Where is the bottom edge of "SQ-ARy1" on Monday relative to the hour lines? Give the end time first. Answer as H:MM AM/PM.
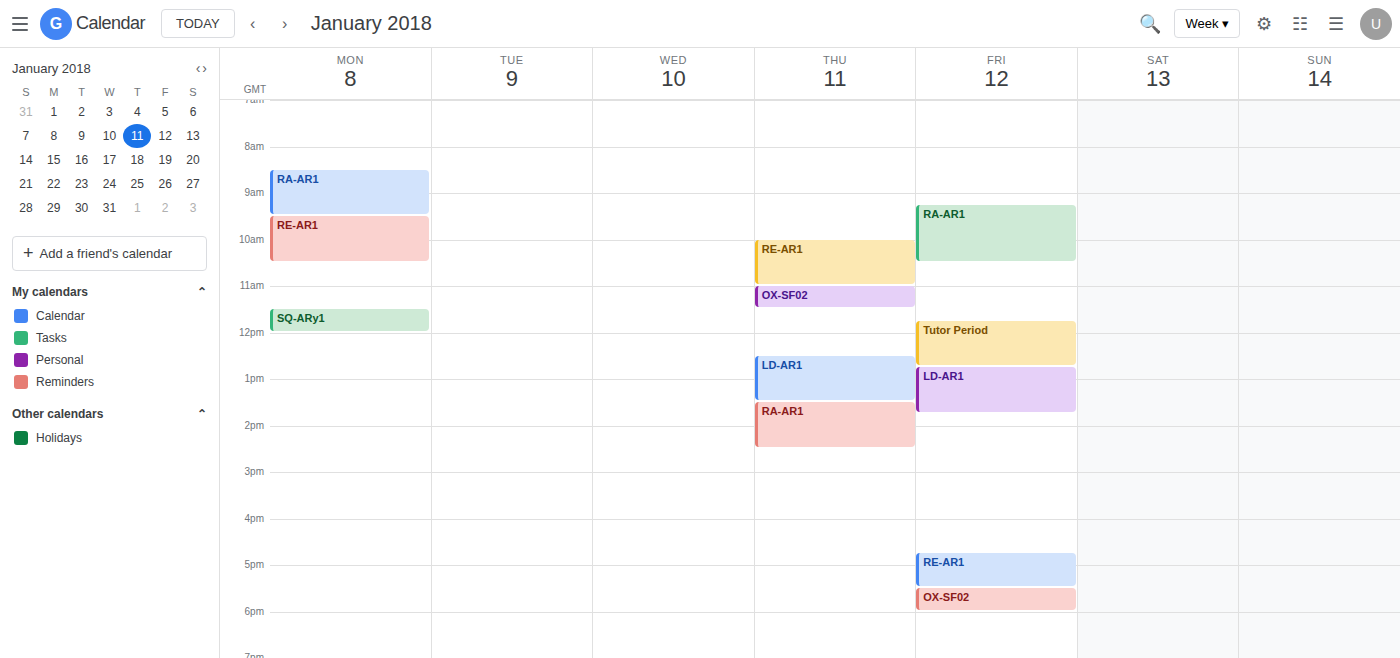
12:00 PM -- exactly on the 12 PM line.